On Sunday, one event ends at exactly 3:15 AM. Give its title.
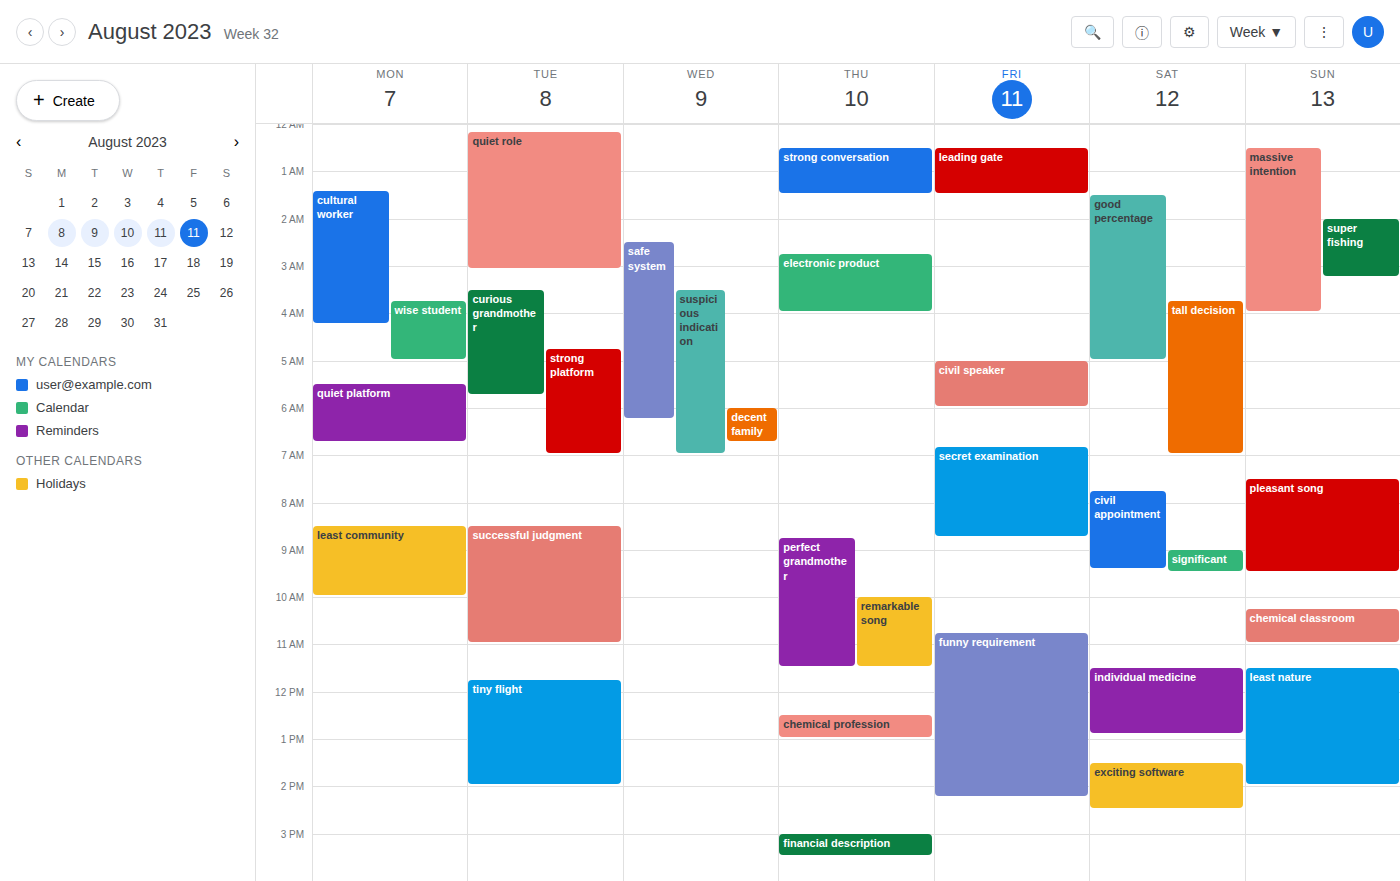
"super fishing"